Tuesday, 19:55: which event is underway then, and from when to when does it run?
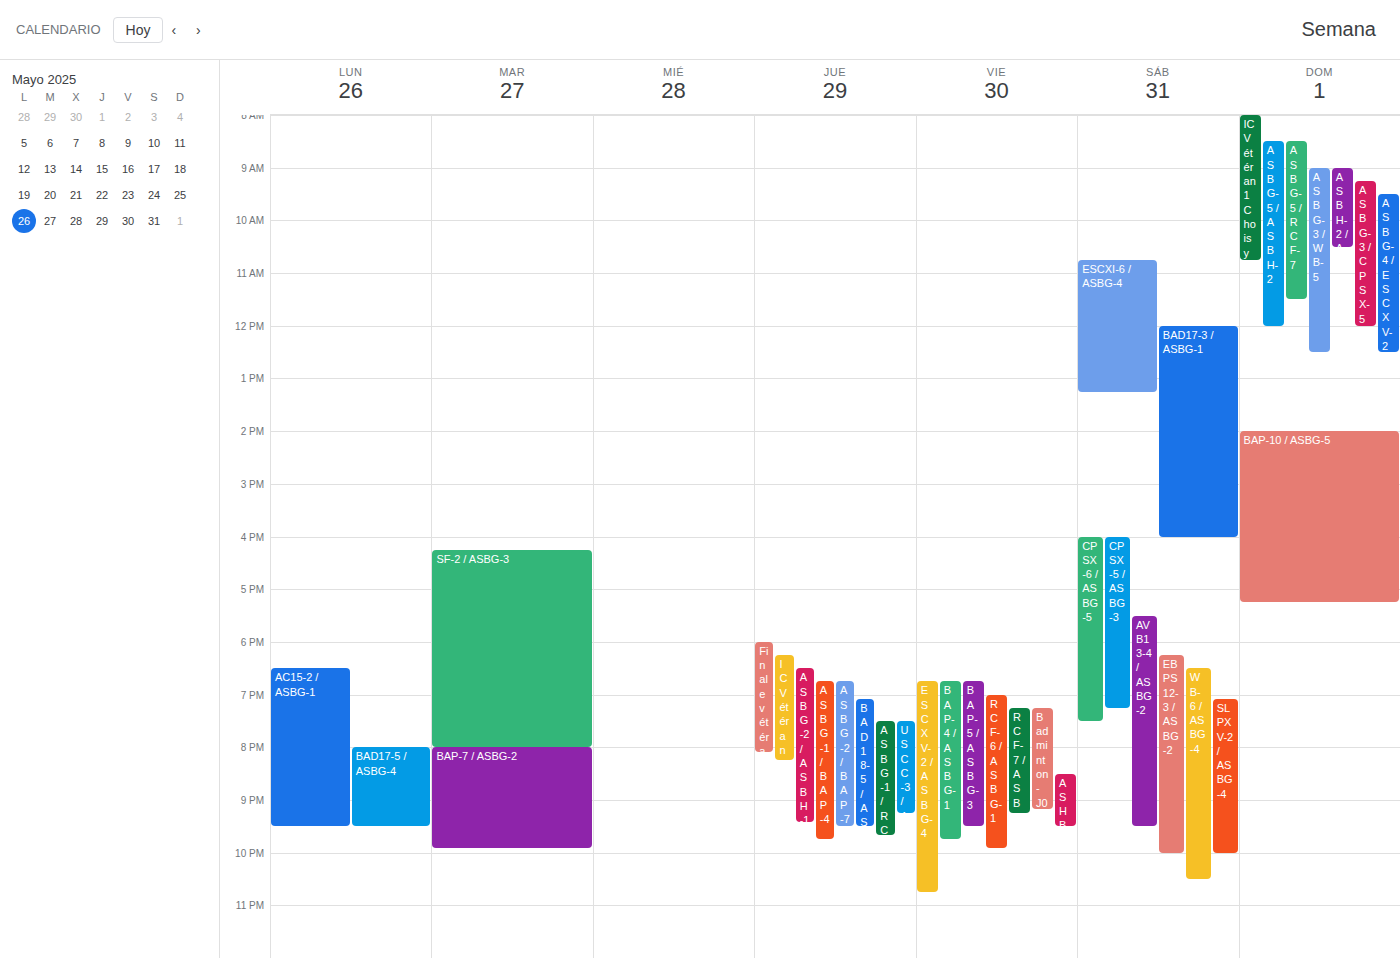
"SF-2 / ASBG-3", 16:15 to 20:00